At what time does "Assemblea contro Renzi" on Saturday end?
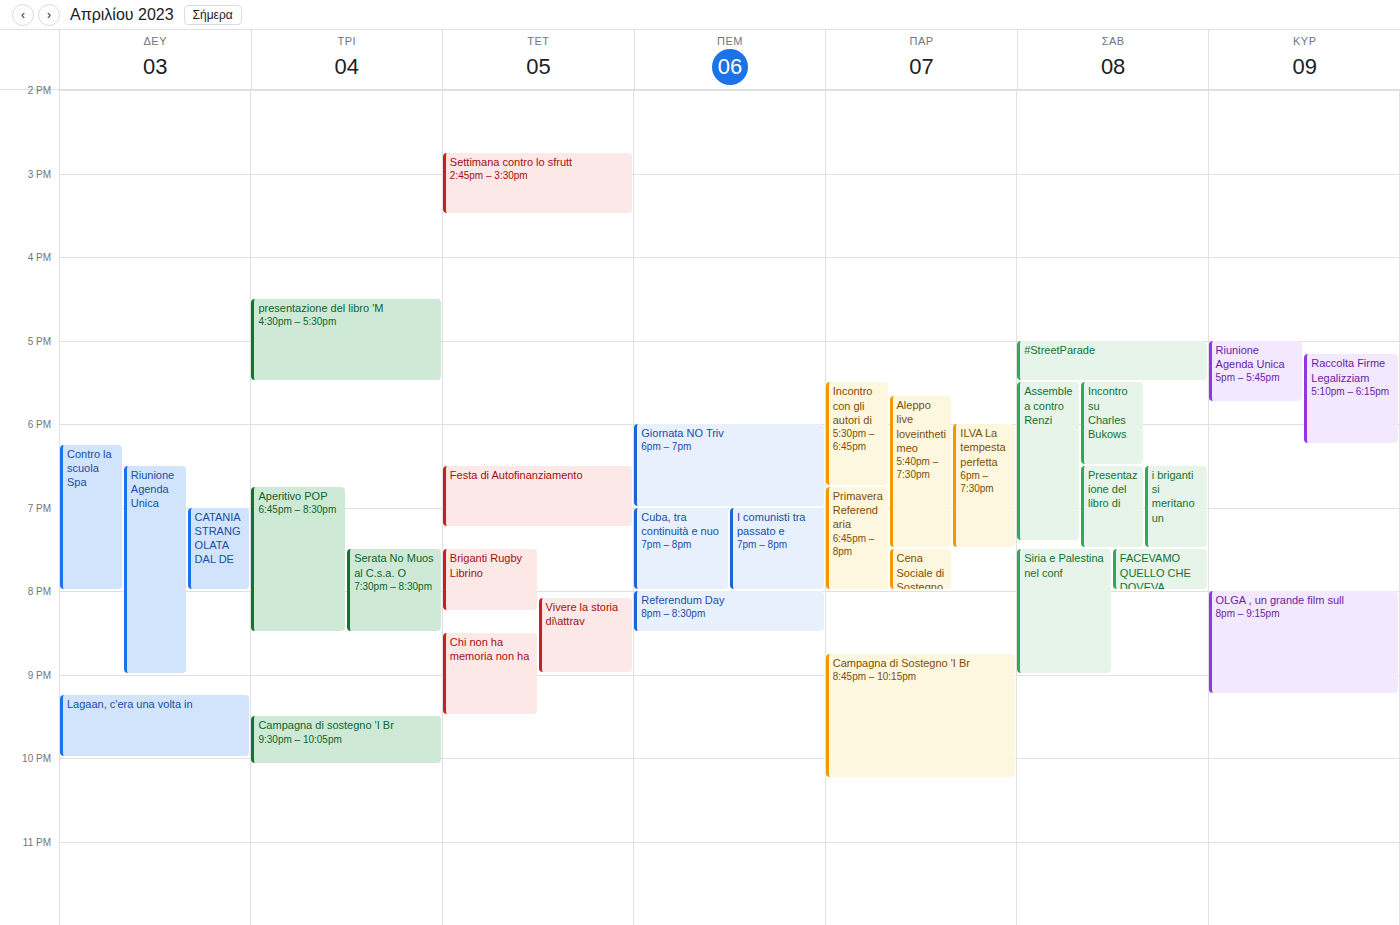
7:25 PM